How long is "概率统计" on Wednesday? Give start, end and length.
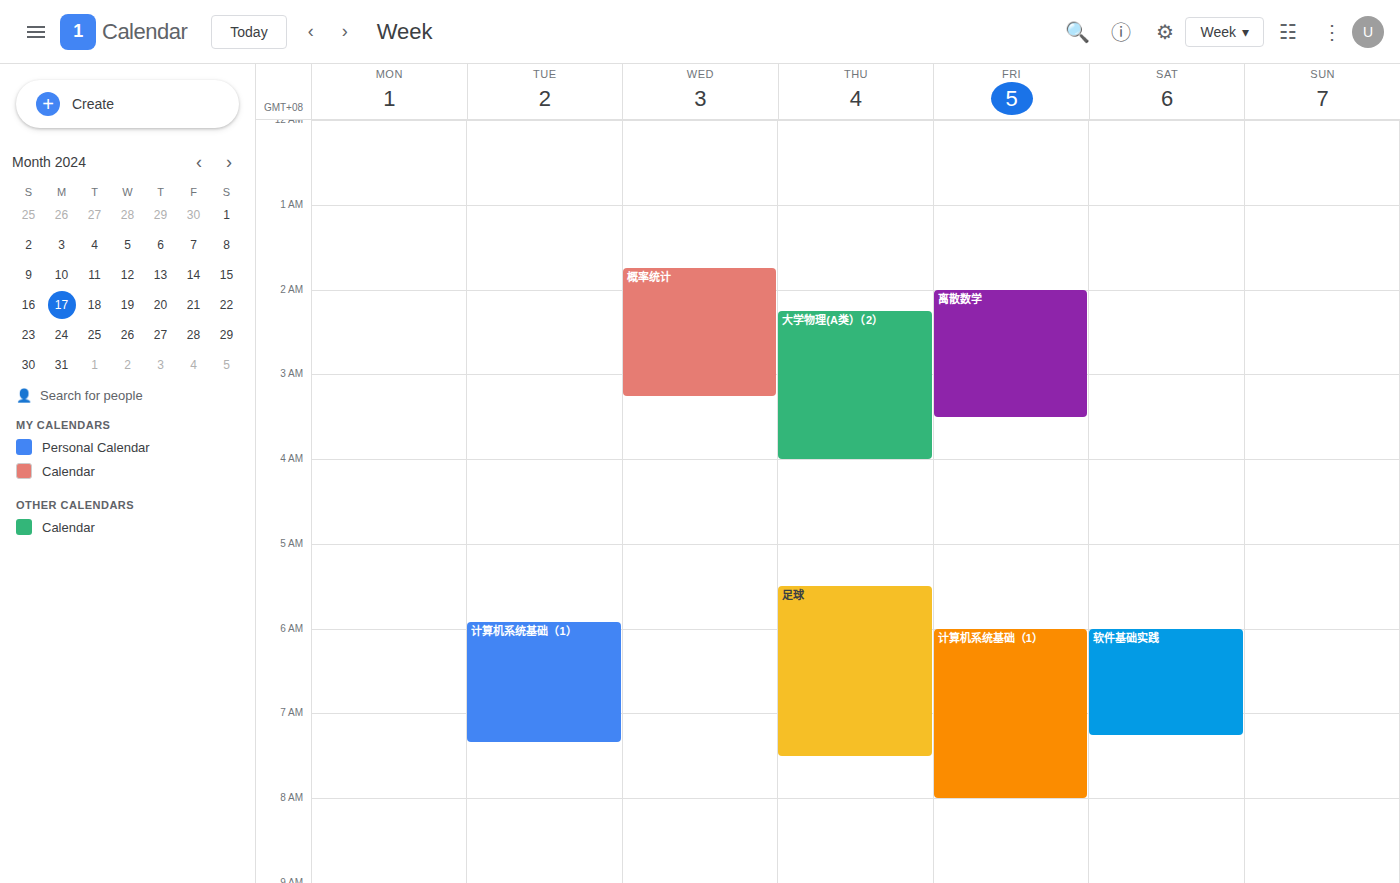
1:45 AM to 3:15 AM, 1 hour 30 minutes